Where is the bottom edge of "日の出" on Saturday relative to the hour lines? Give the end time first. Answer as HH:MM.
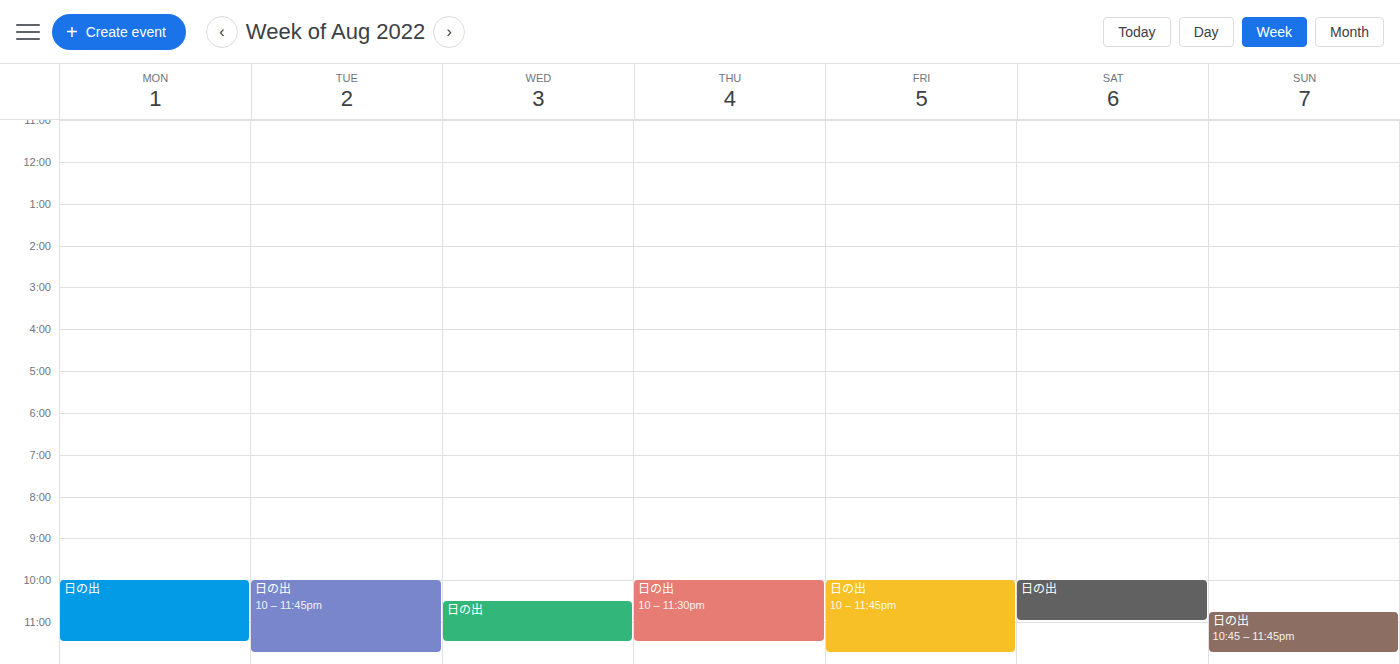
23:00 -- exactly on the 23:00 line.